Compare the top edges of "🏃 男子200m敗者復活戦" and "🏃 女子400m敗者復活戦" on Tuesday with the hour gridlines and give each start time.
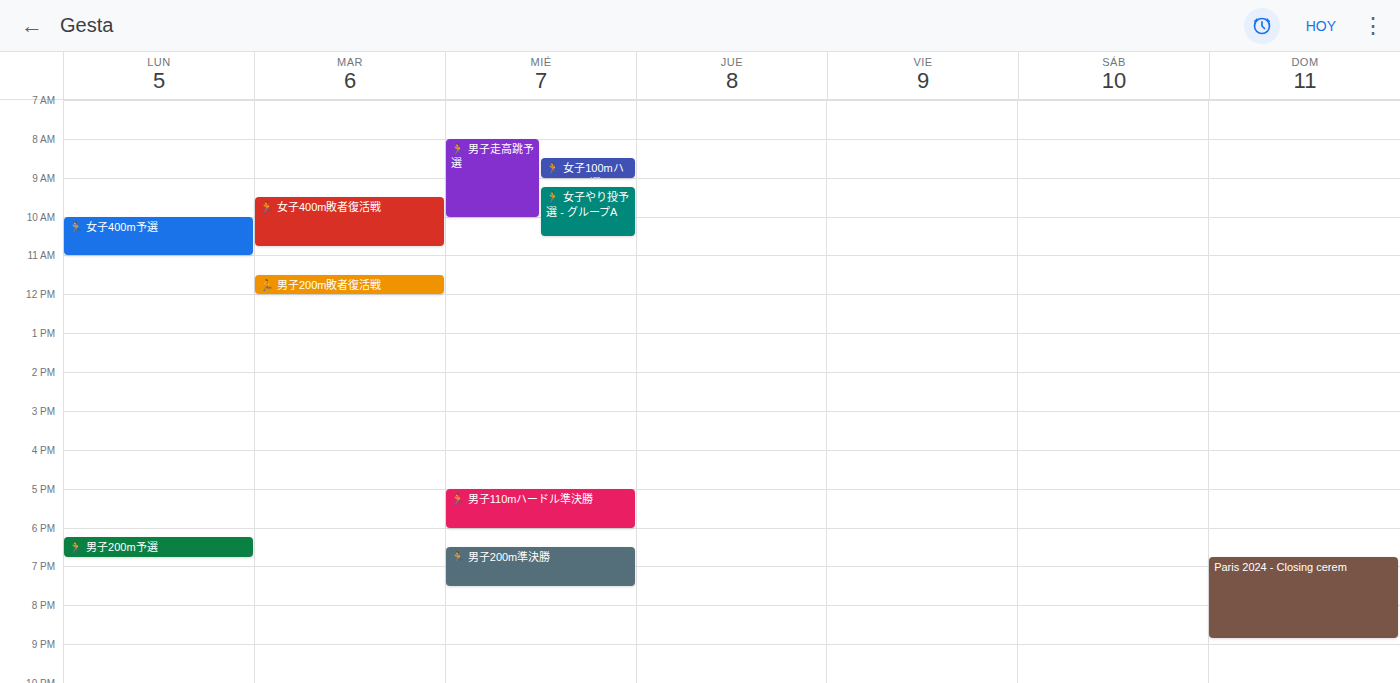
"🏃 男子200m敗者復活戦": 11:30 AM, halfway between the 11 AM and 12 PM lines. "🏃 女子400m敗者復活戦": 9:30 AM, halfway between the 9 AM and 10 AM lines.